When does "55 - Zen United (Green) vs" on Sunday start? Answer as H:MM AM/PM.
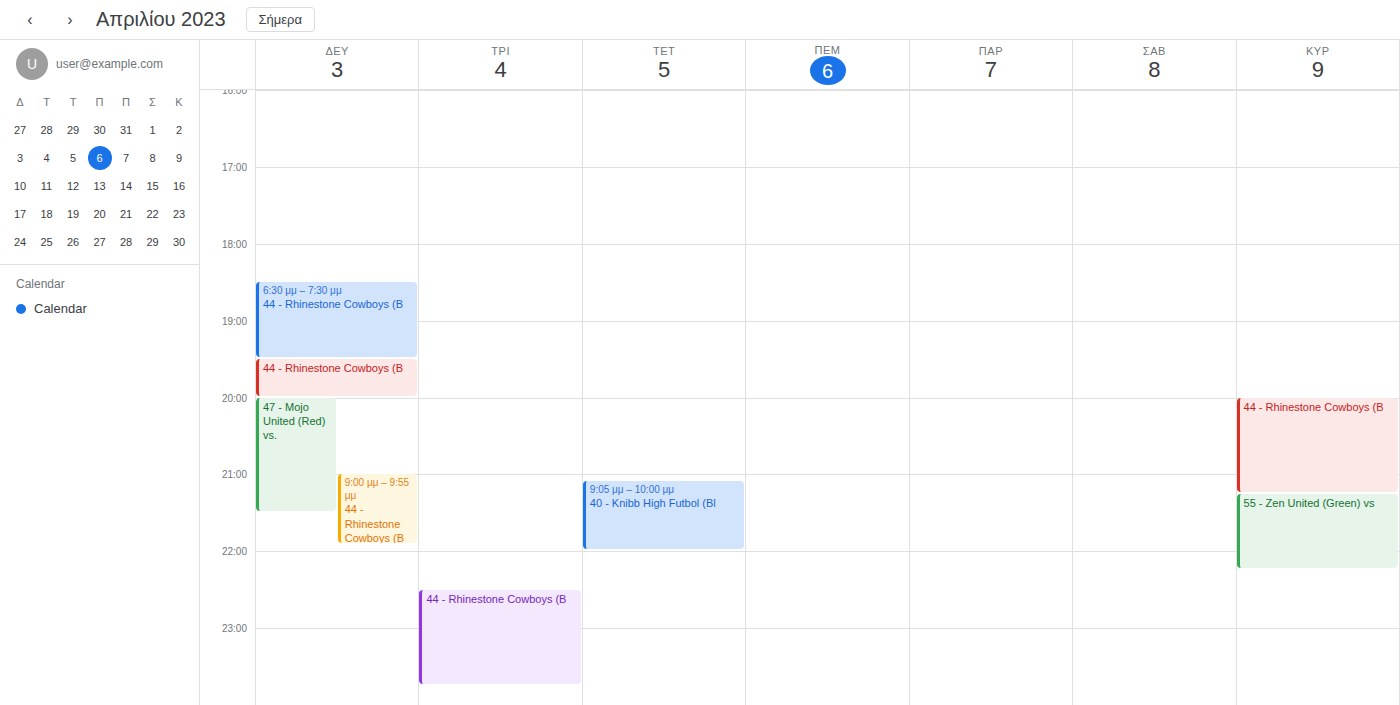
9:15 PM